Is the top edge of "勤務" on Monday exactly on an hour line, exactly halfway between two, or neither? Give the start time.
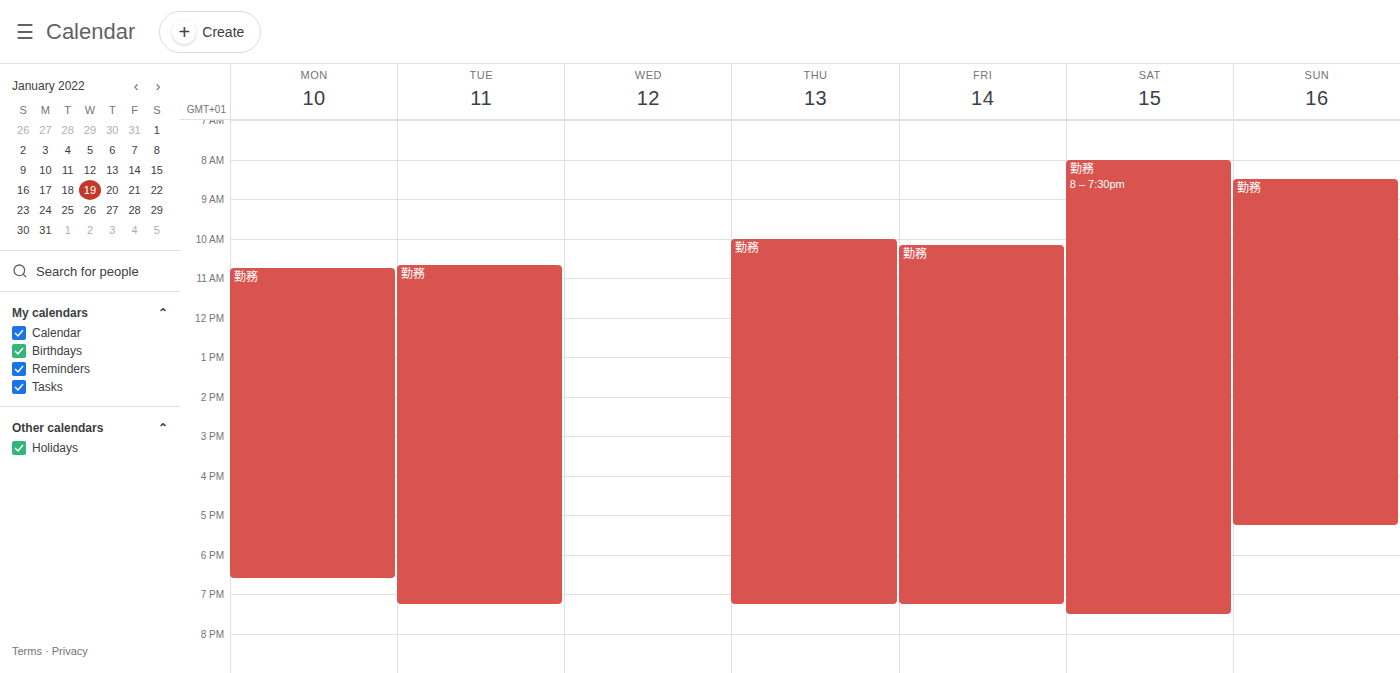
10:45 AM -- neither: three quarters of the way from the 10 AM line to the 11 AM line.